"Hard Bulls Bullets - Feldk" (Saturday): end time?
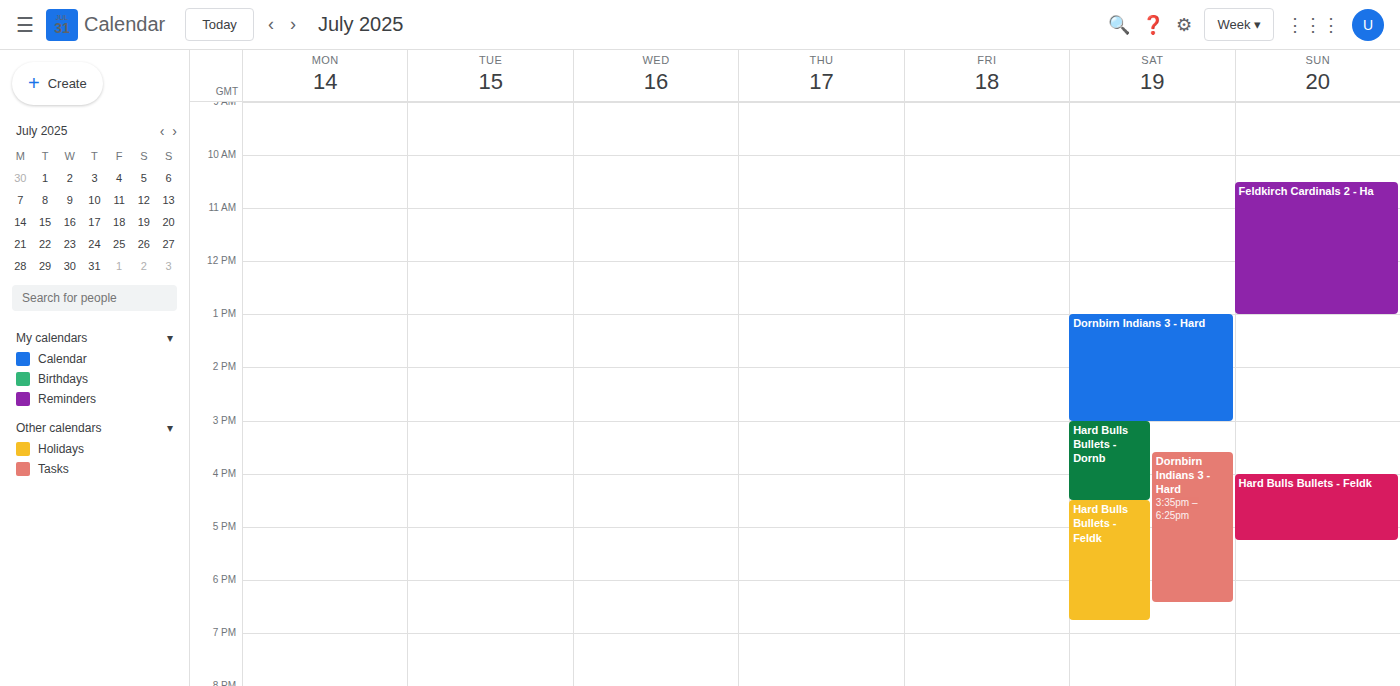
6:45 PM